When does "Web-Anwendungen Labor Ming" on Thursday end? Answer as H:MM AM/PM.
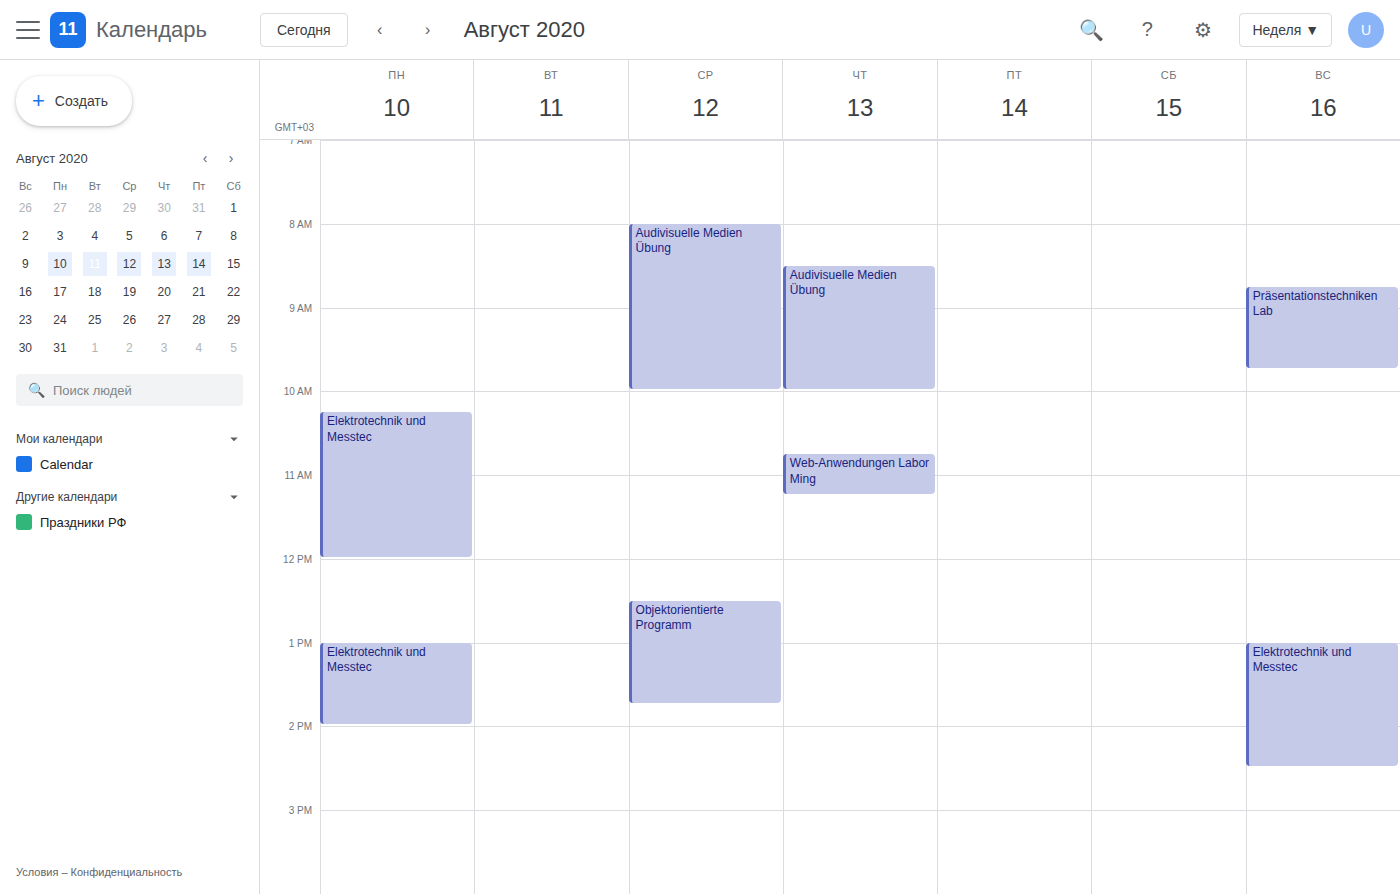
11:15 AM